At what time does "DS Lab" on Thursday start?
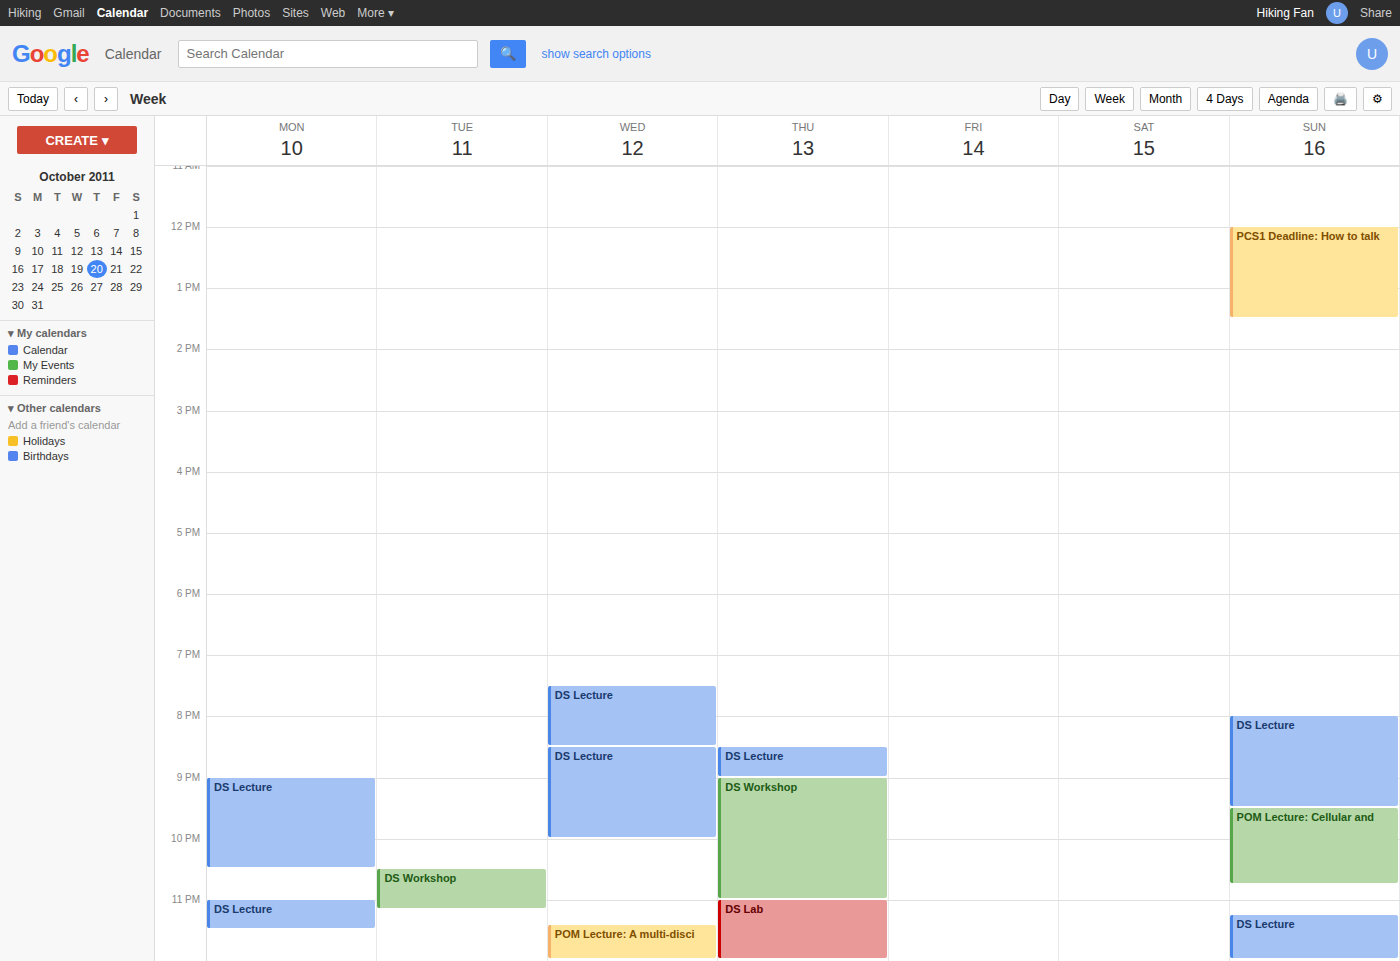
11:00 PM